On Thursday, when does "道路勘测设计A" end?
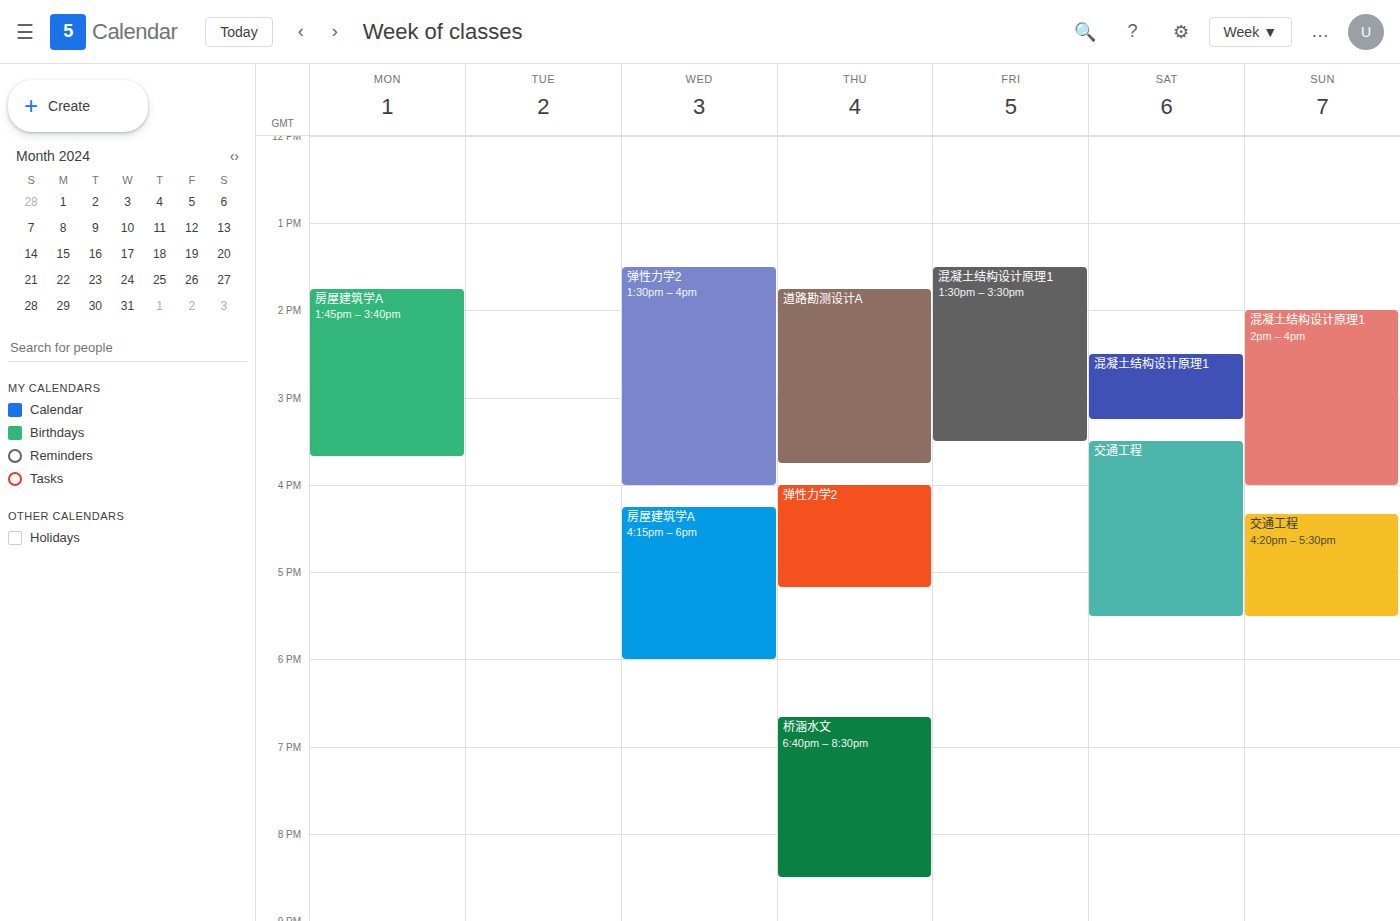
15:45